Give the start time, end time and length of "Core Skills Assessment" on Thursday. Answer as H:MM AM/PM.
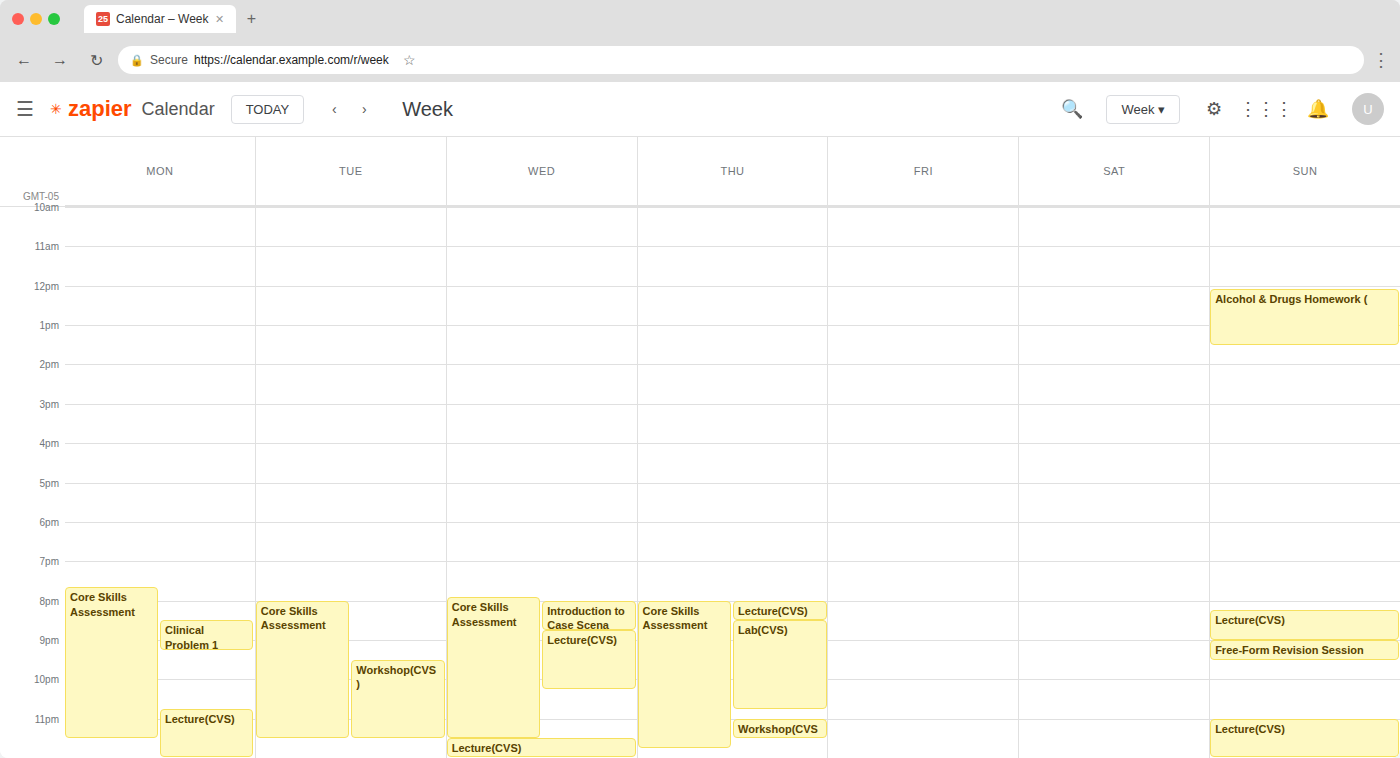
8:00 PM to 11:45 PM, 3 hours 45 minutes